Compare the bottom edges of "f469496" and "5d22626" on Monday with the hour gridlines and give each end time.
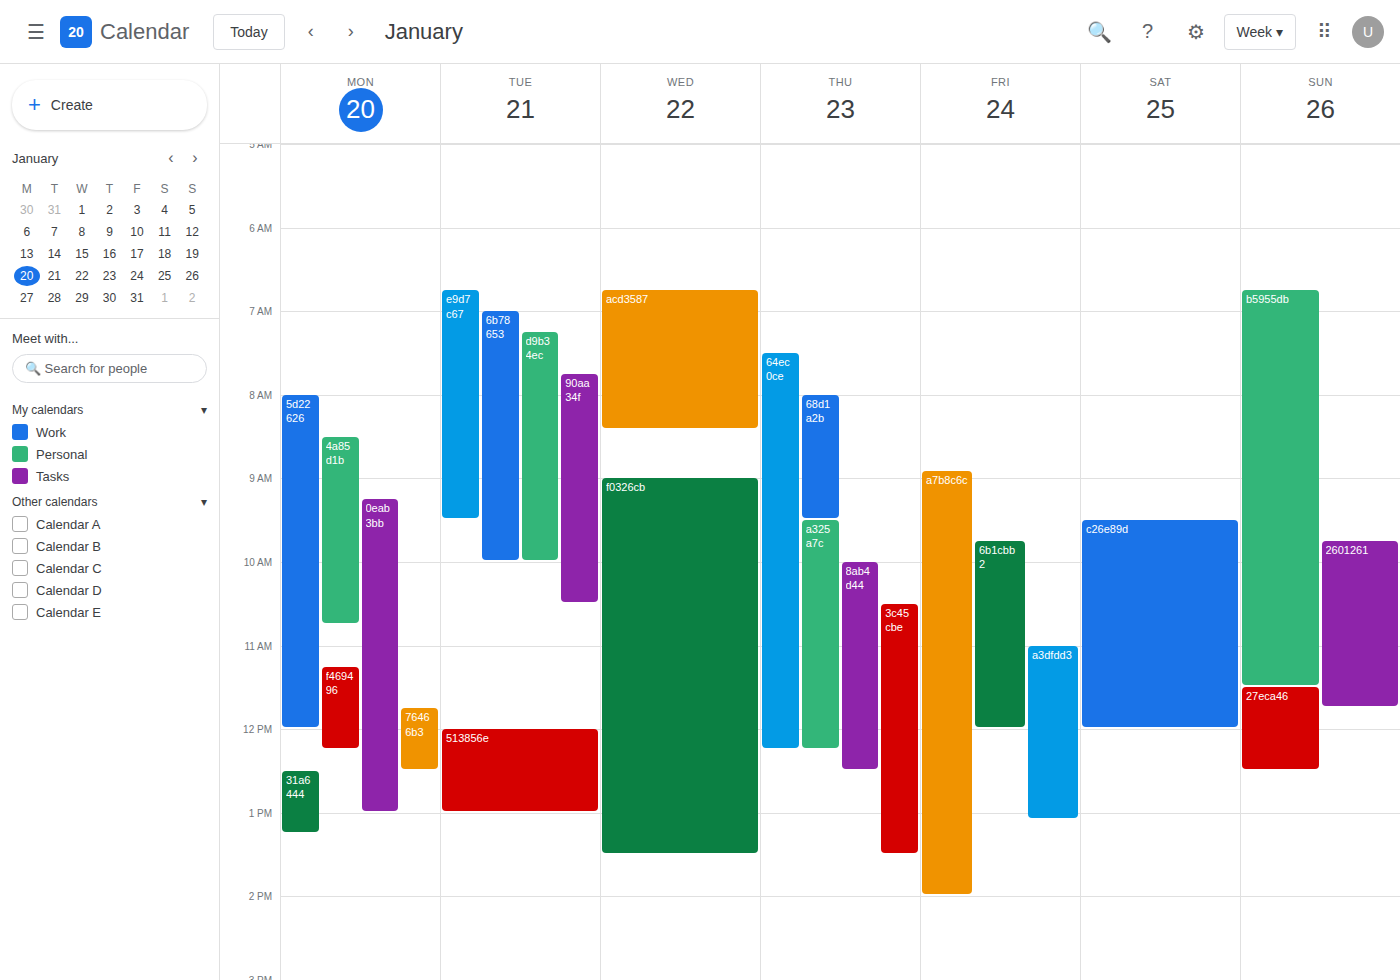
"f469496": 12:15 PM, neither: a quarter of the way from the 12 PM line to the 1 PM line. "5d22626": 12:00 PM, exactly on the 12 PM line.